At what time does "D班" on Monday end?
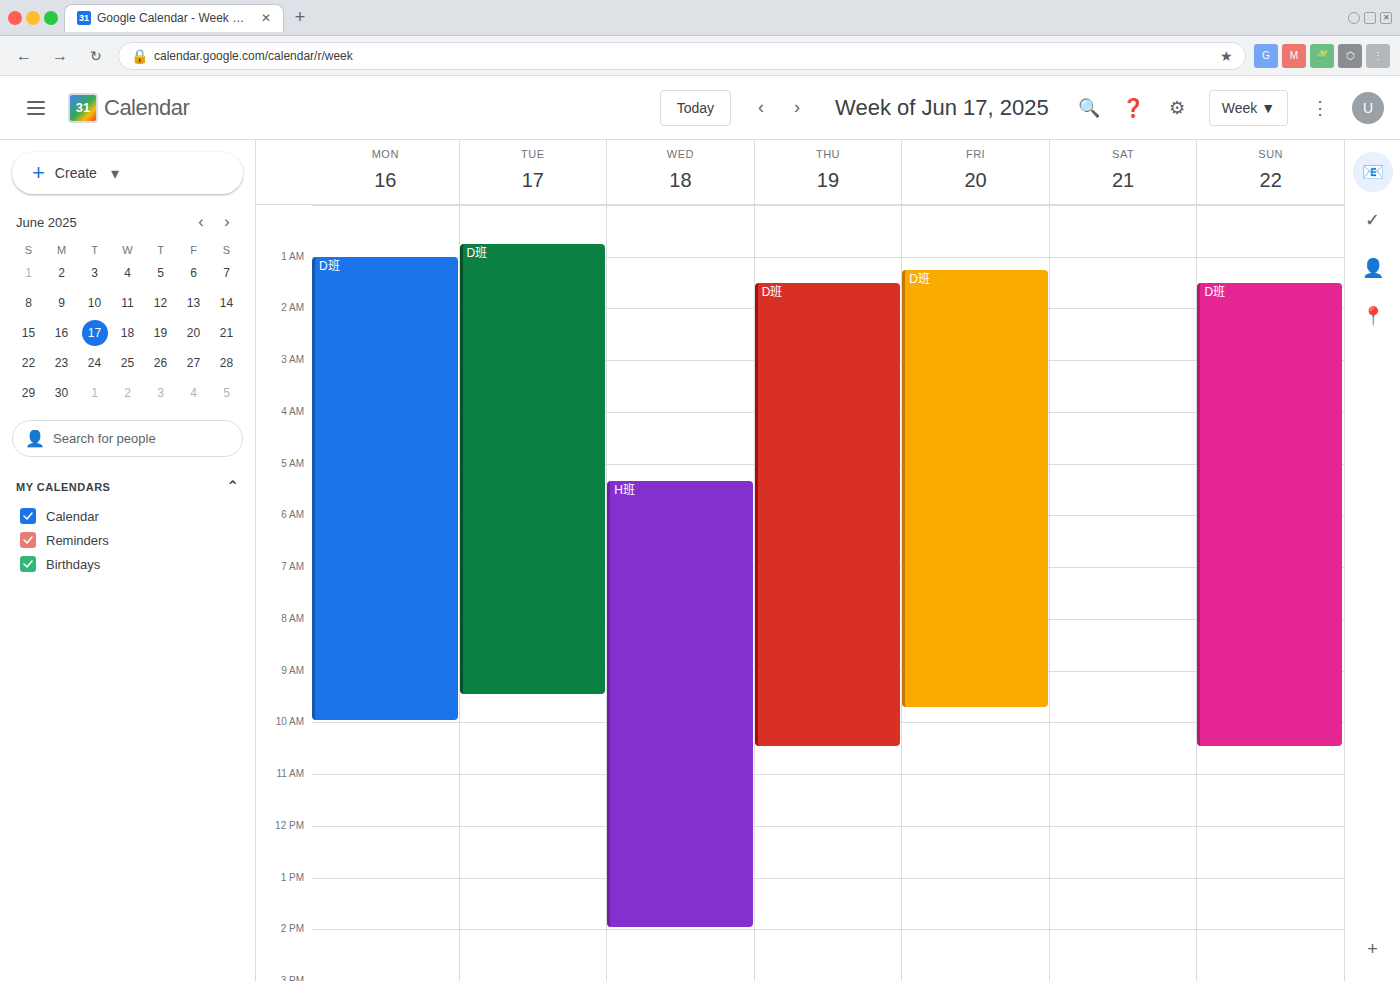
10:00 AM